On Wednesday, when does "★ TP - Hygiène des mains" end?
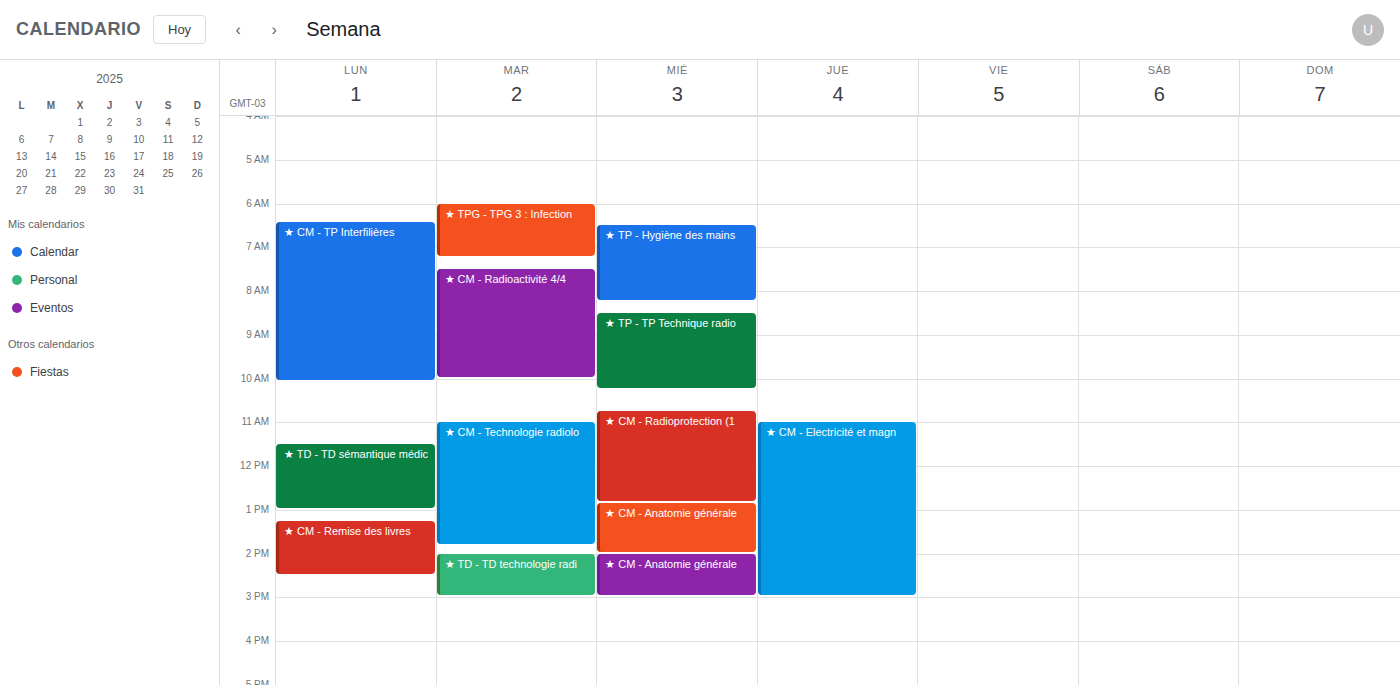
8:15 AM